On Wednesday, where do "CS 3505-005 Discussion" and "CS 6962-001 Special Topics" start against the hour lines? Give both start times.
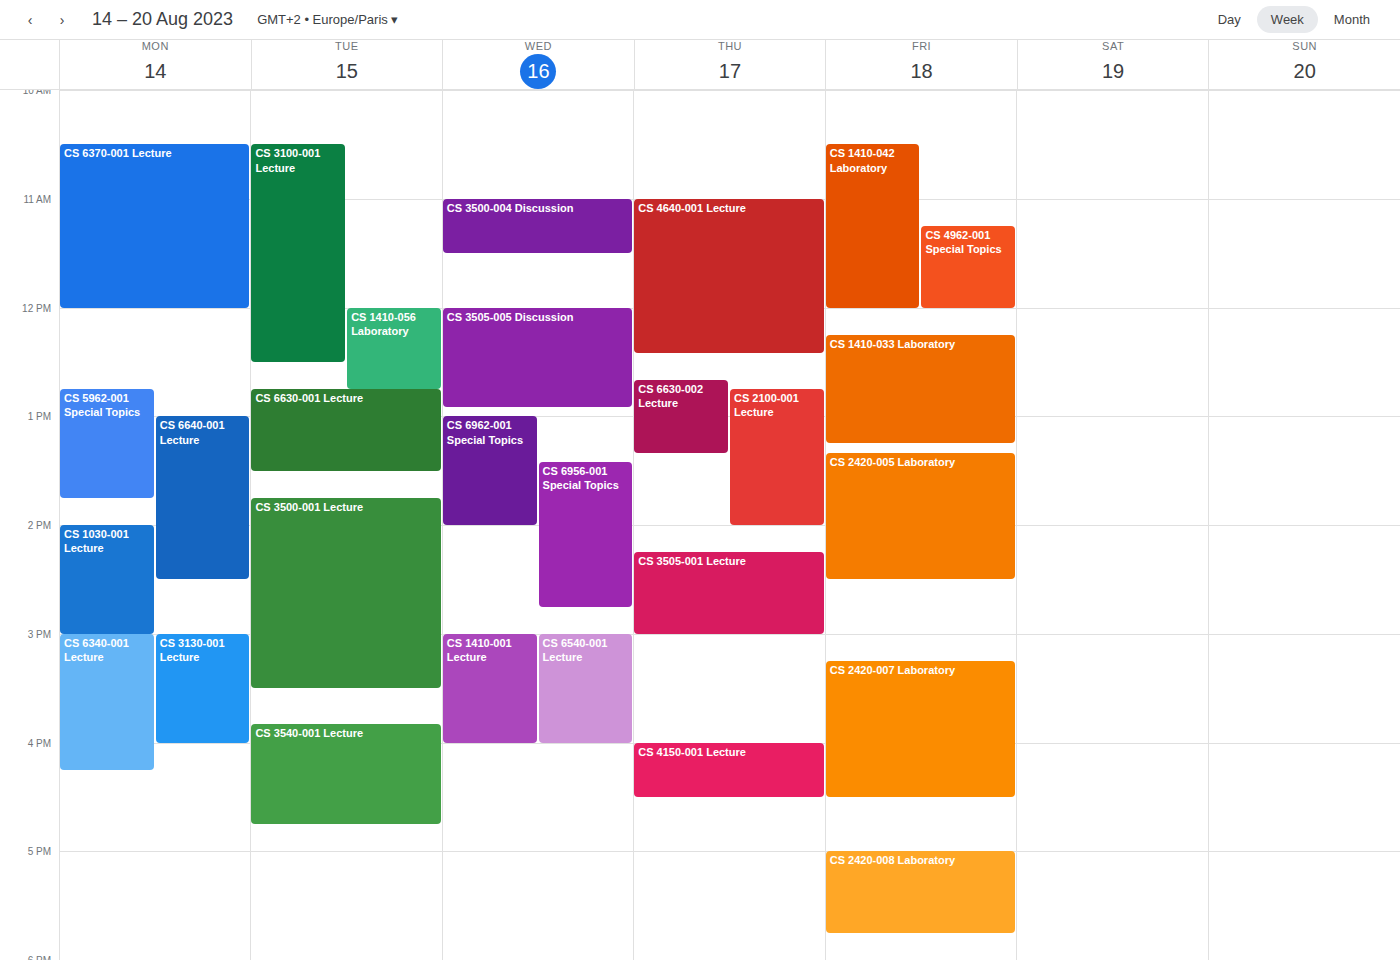
"CS 3505-005 Discussion": 12:00 PM, exactly on the 12 PM line. "CS 6962-001 Special Topics": 1:00 PM, exactly on the 1 PM line.